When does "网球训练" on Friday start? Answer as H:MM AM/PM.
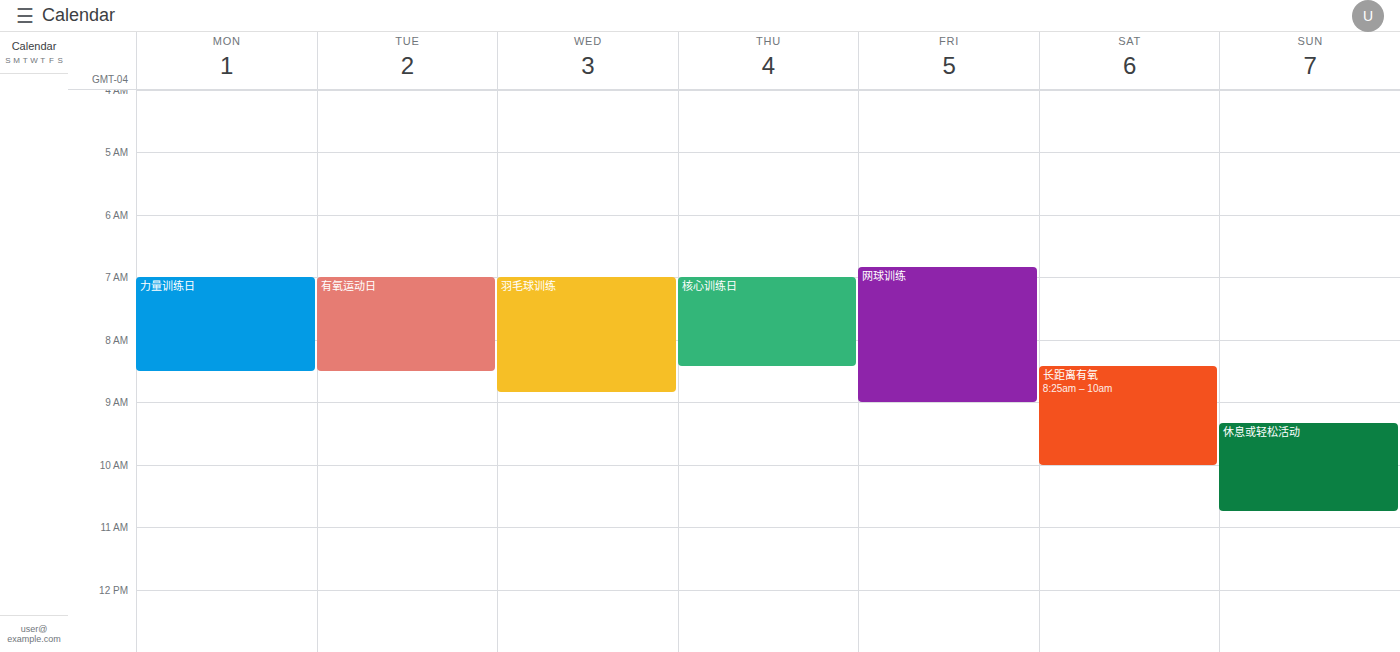
6:50 AM